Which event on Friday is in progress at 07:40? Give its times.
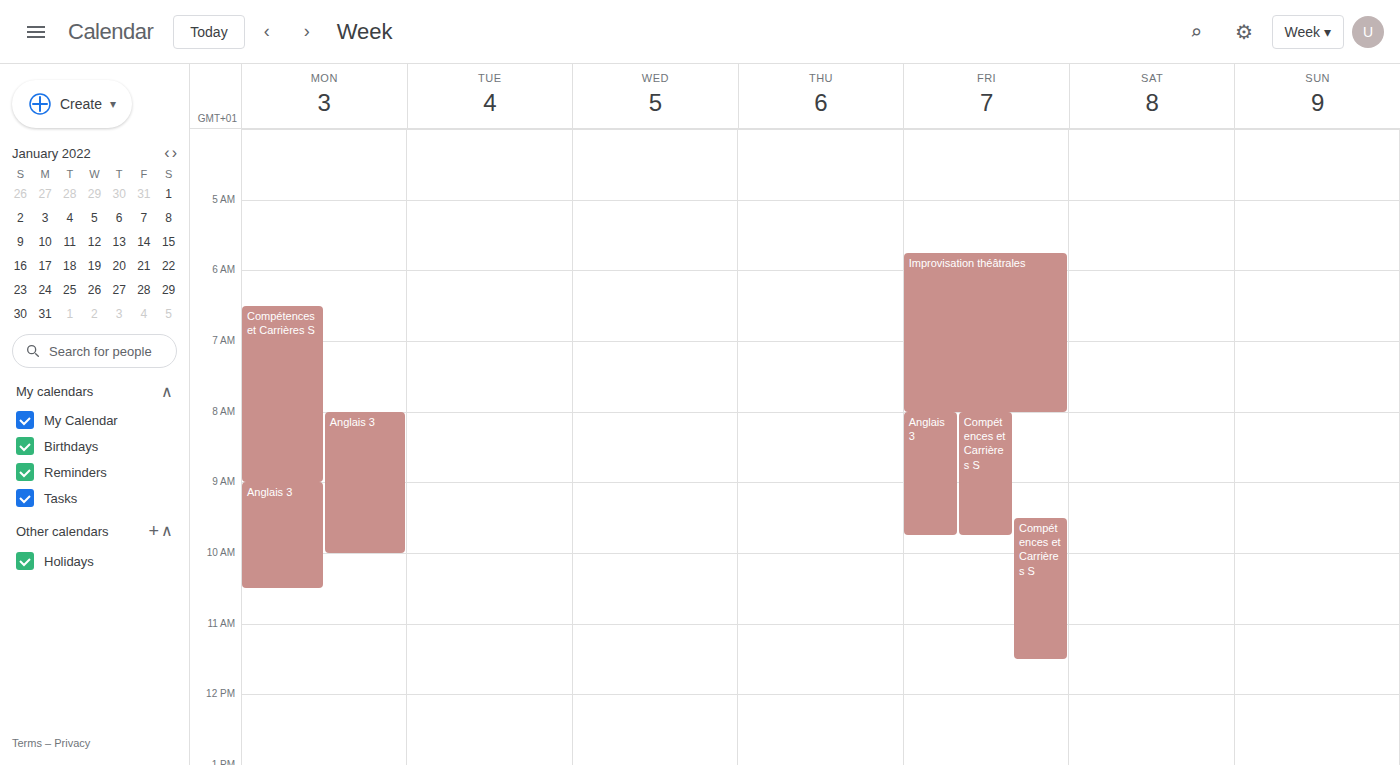
"Improvisation théâtrales", 05:45 to 08:00